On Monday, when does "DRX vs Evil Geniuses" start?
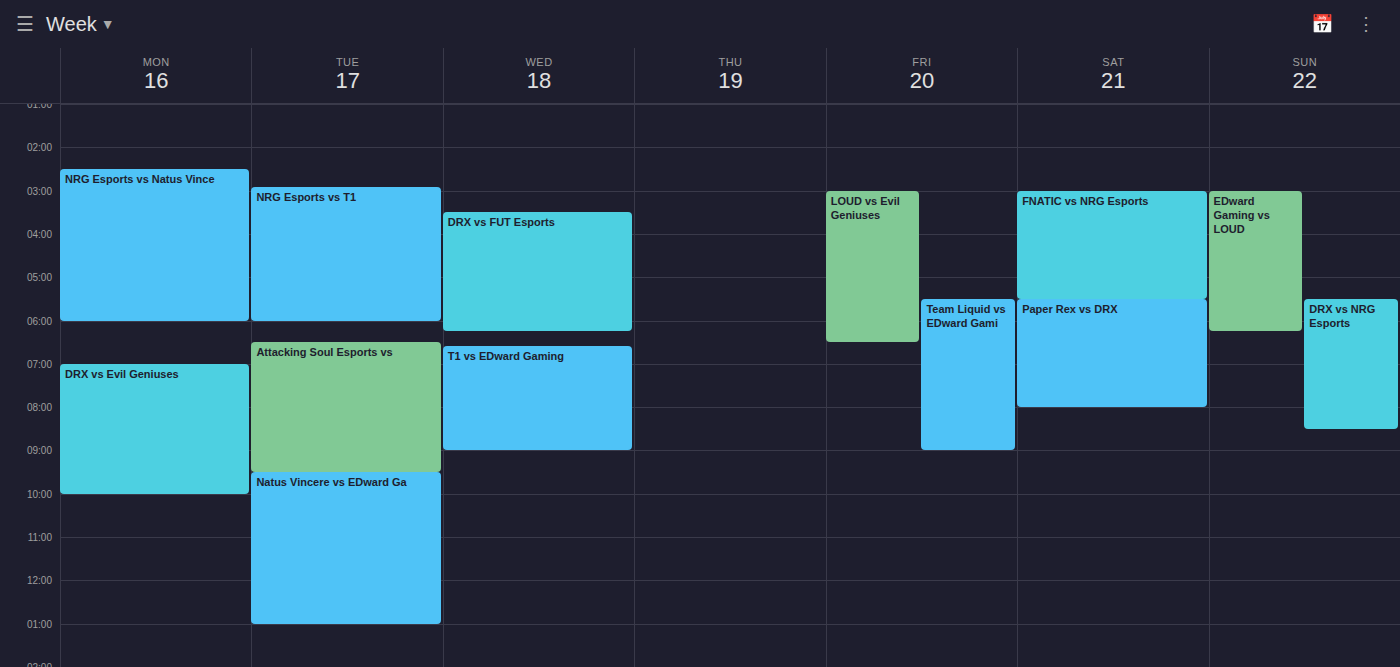
7:00 AM